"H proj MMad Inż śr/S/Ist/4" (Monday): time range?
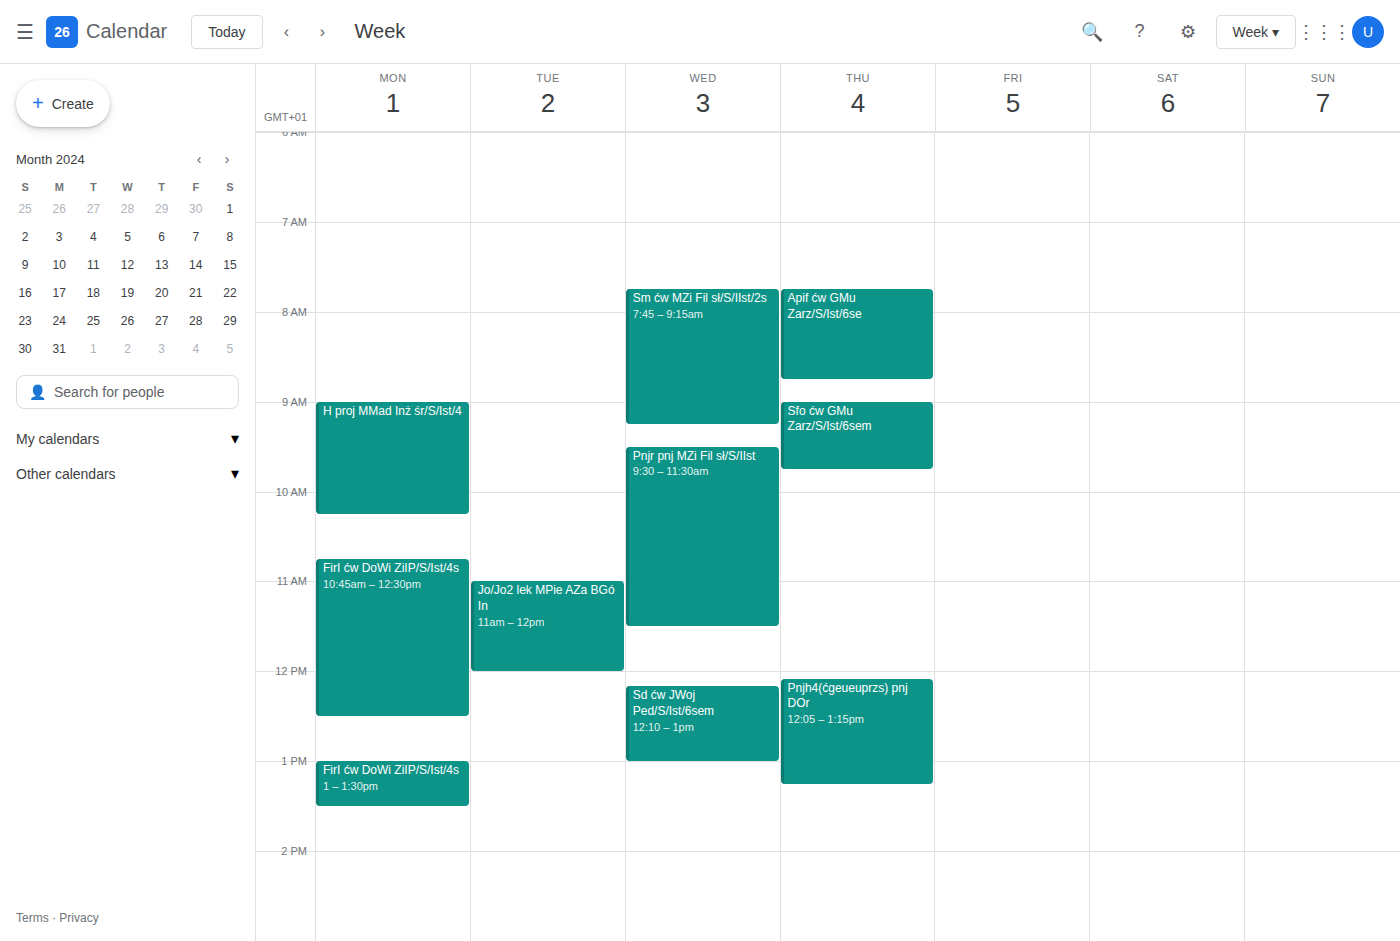
9:00 AM to 10:15 AM